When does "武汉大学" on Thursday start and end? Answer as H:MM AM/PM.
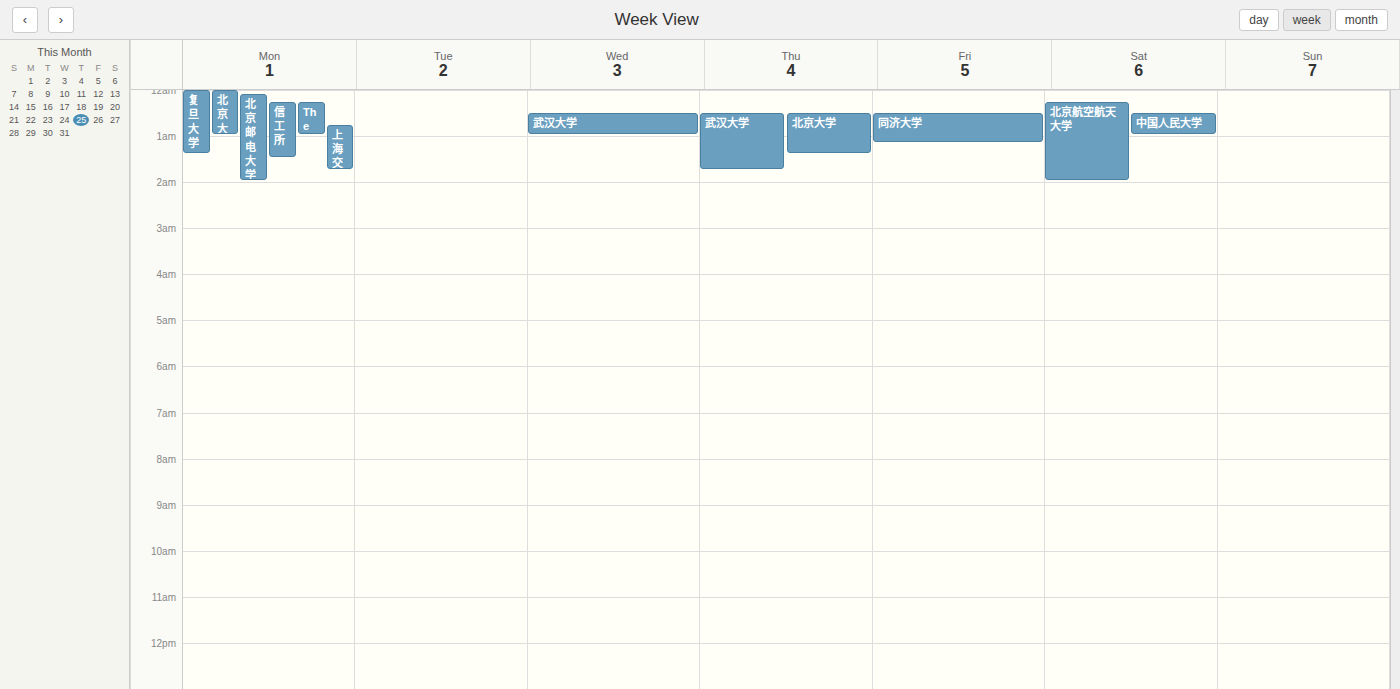
12:30 AM to 1:45 AM